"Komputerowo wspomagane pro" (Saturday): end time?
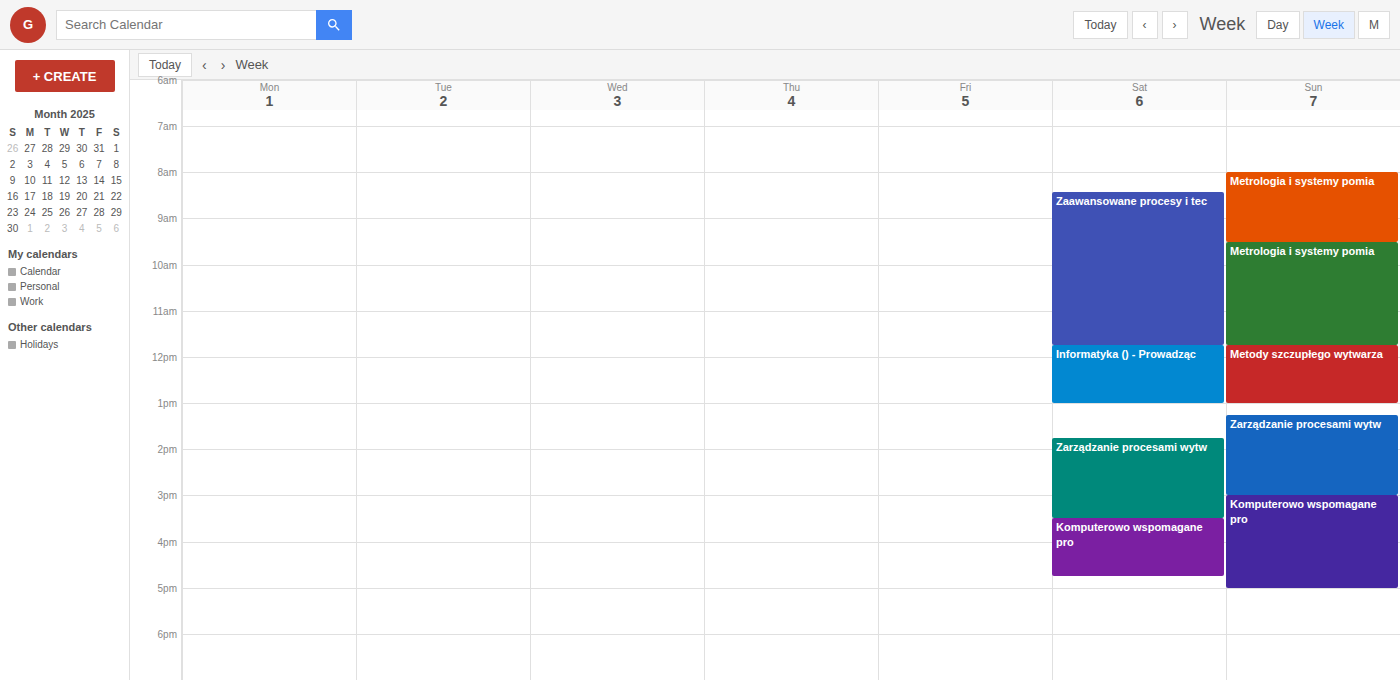
4:45 PM